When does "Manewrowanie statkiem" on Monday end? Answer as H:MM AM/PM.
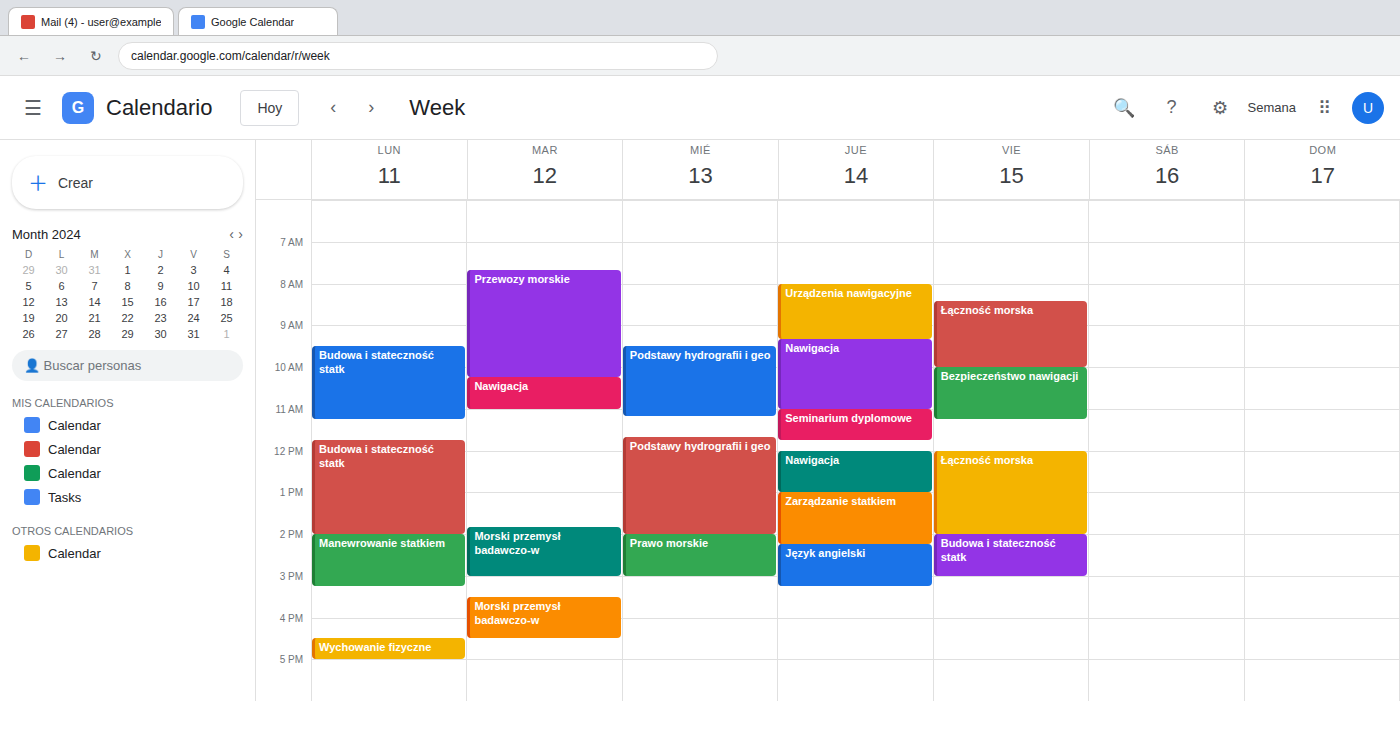
3:15 PM